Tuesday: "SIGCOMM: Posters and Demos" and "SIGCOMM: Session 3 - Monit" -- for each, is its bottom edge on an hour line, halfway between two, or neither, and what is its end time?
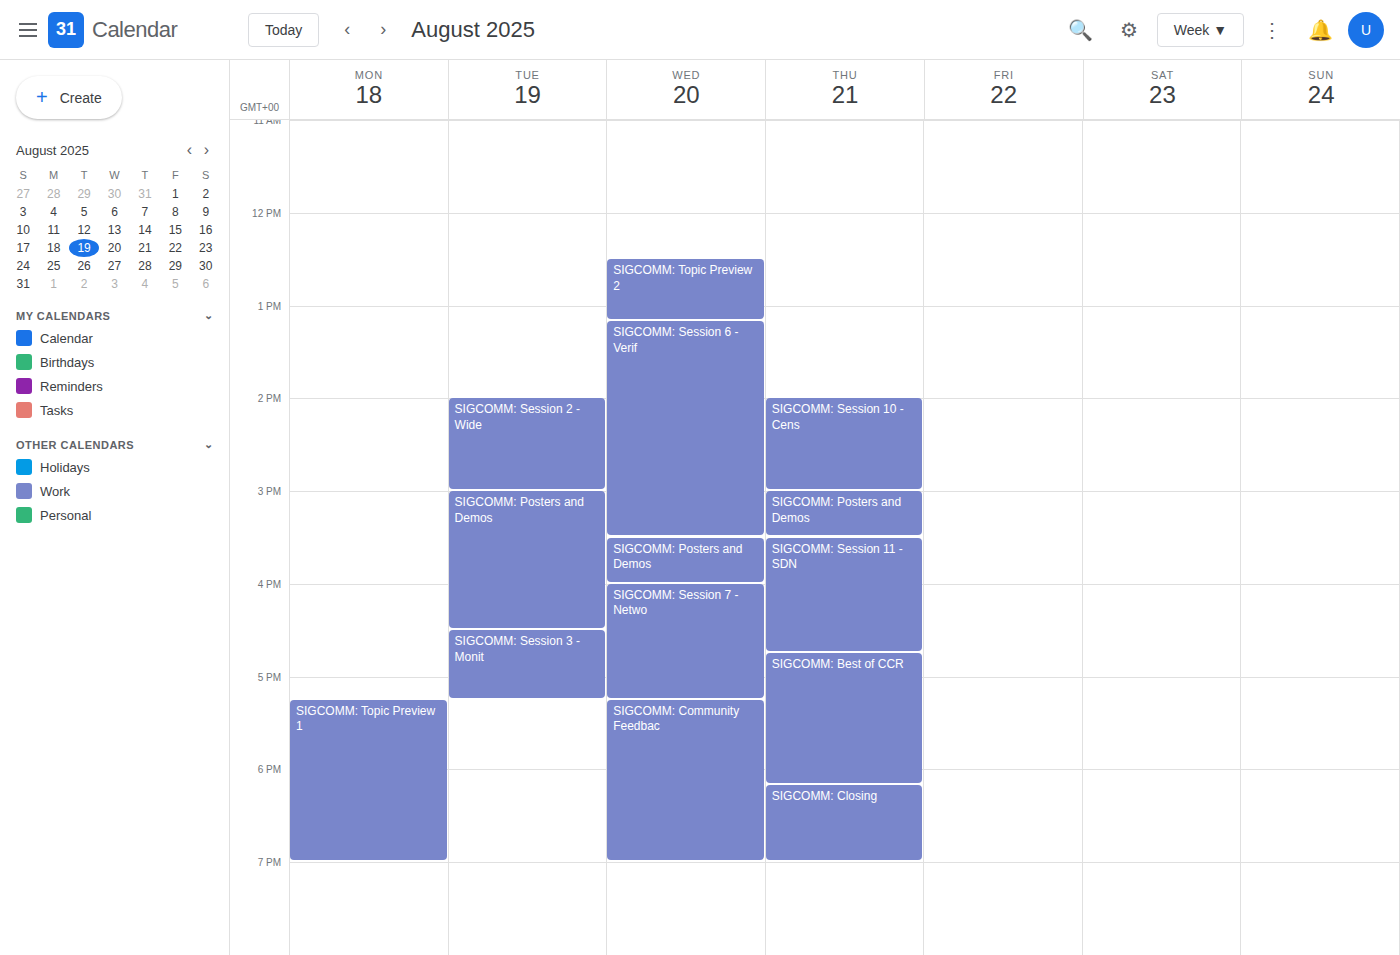
"SIGCOMM: Posters and Demos": 4:30 PM, halfway between the 4 PM and 5 PM lines. "SIGCOMM: Session 3 - Monit": 5:15 PM, neither: a quarter of the way from the 5 PM line to the 6 PM line.